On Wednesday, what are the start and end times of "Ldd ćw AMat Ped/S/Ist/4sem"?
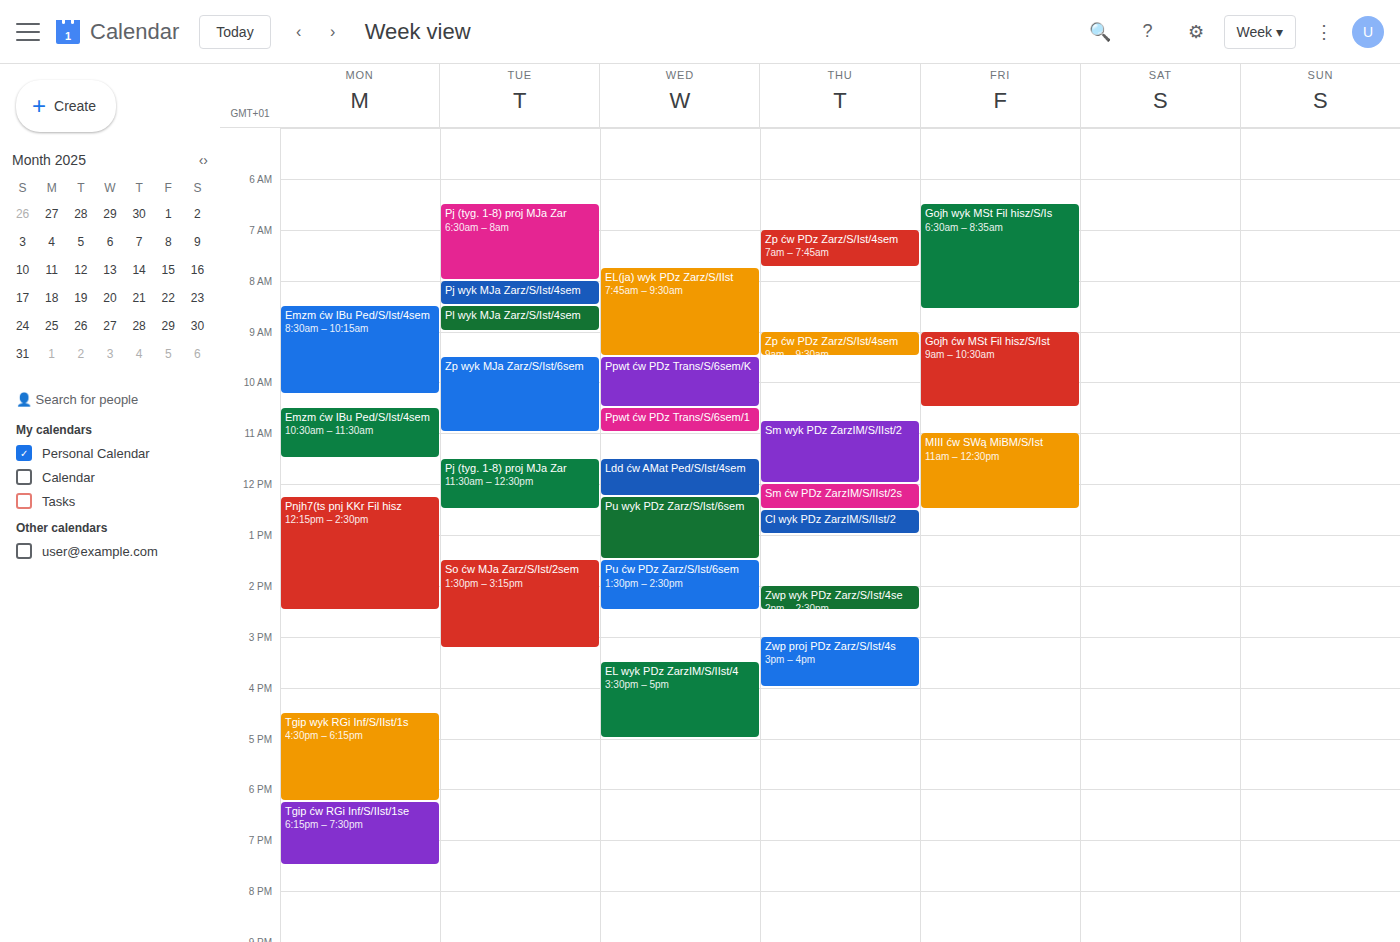
11:30 AM to 12:15 PM